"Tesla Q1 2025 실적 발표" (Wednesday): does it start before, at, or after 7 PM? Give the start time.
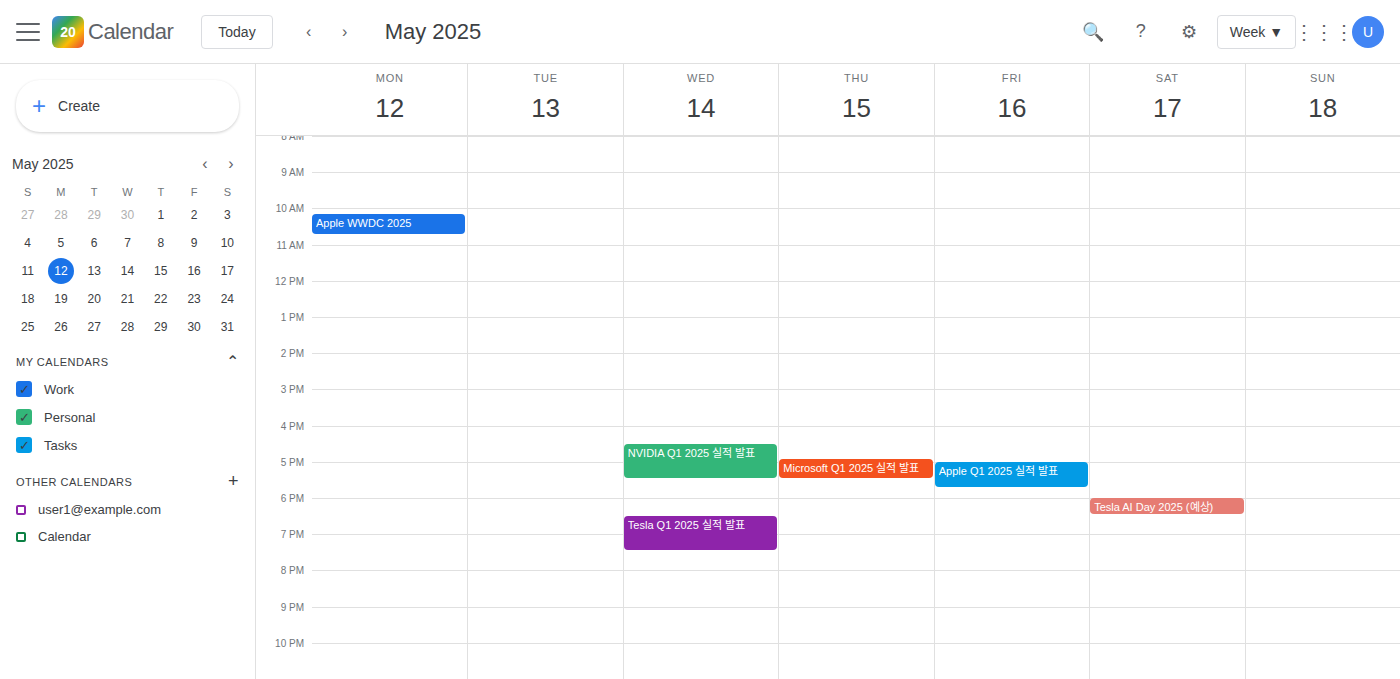
6:30 PM -- before 7 PM, 30 minutes above the 7 PM line.